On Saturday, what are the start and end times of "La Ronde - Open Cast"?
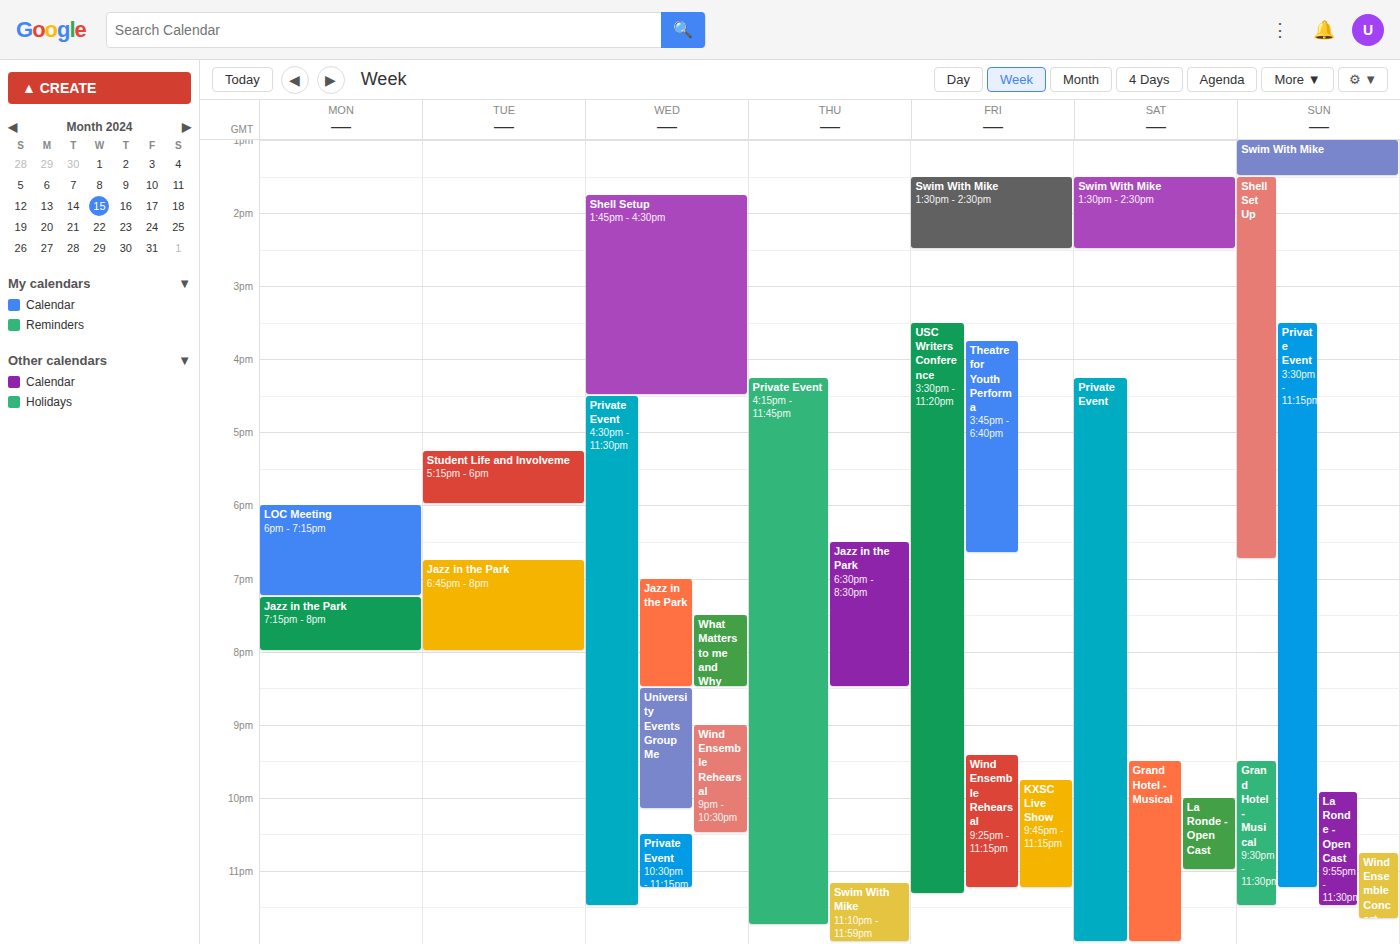
10:00 PM to 11:00 PM